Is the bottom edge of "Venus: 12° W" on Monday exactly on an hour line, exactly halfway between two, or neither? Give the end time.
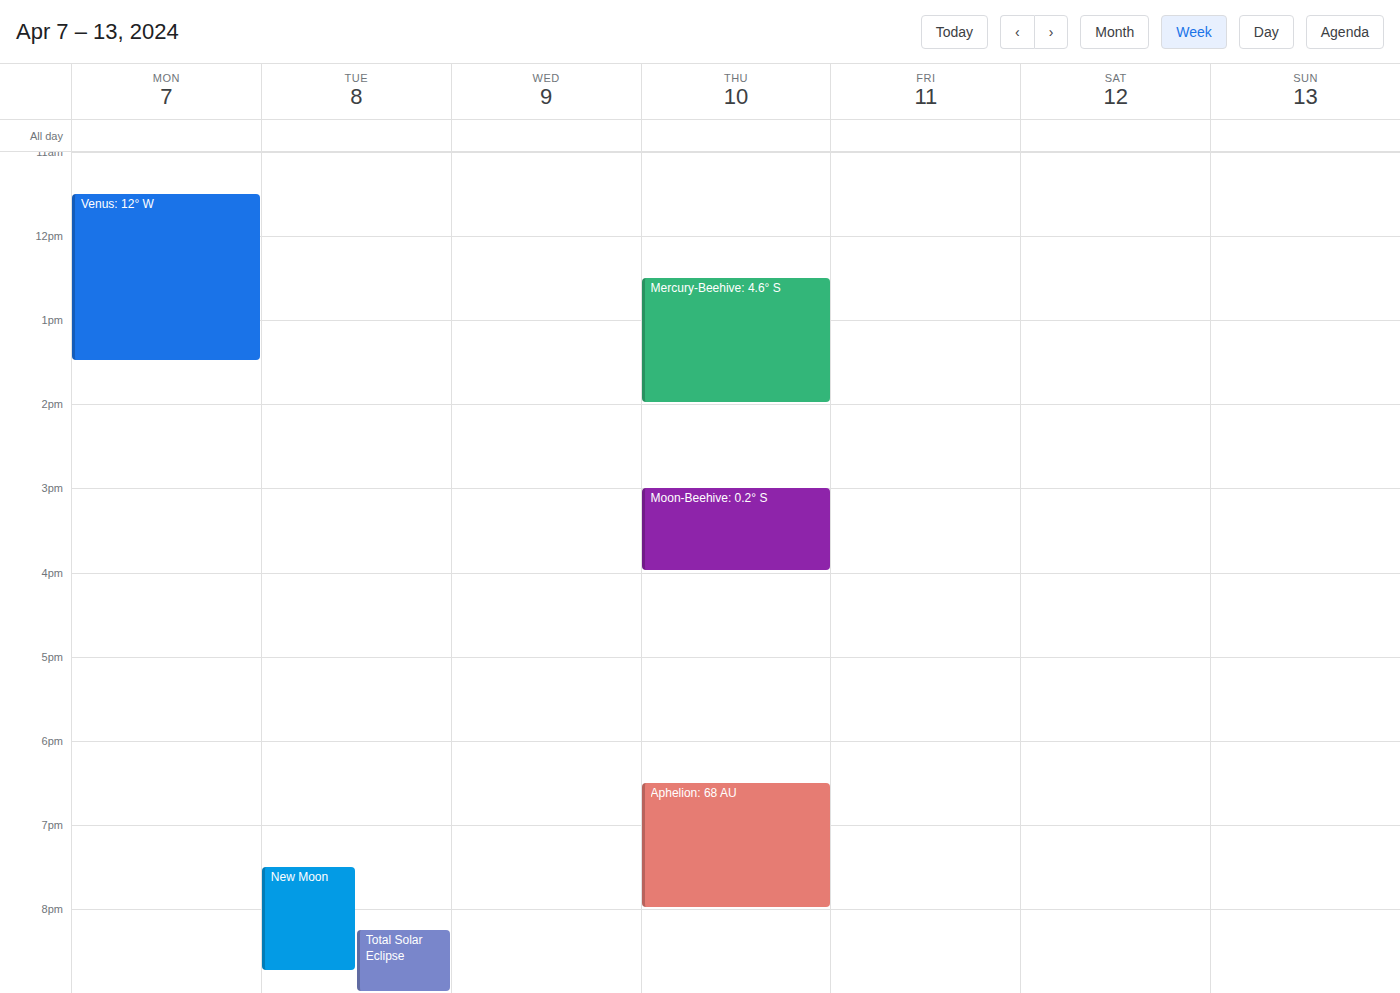
1:30 PM -- halfway between the 1 PM and 2 PM lines.